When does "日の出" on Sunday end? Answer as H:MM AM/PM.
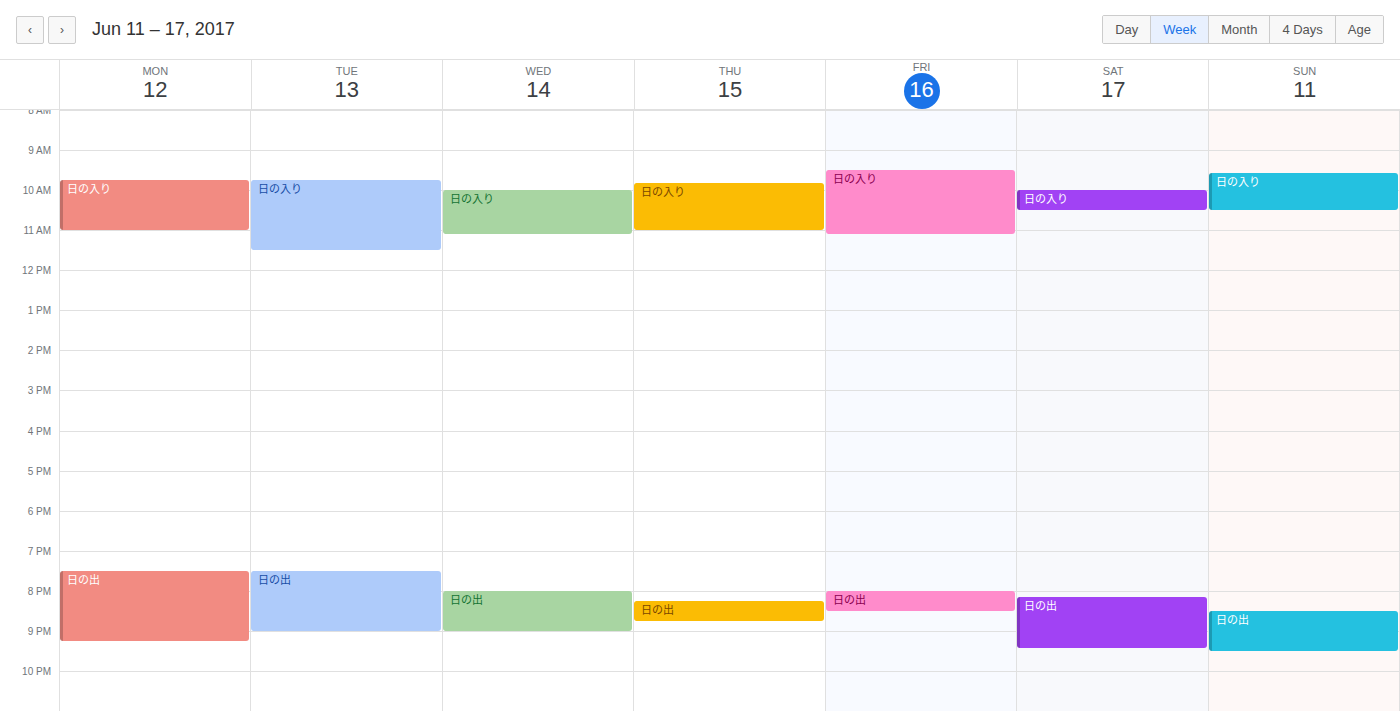
9:30 PM